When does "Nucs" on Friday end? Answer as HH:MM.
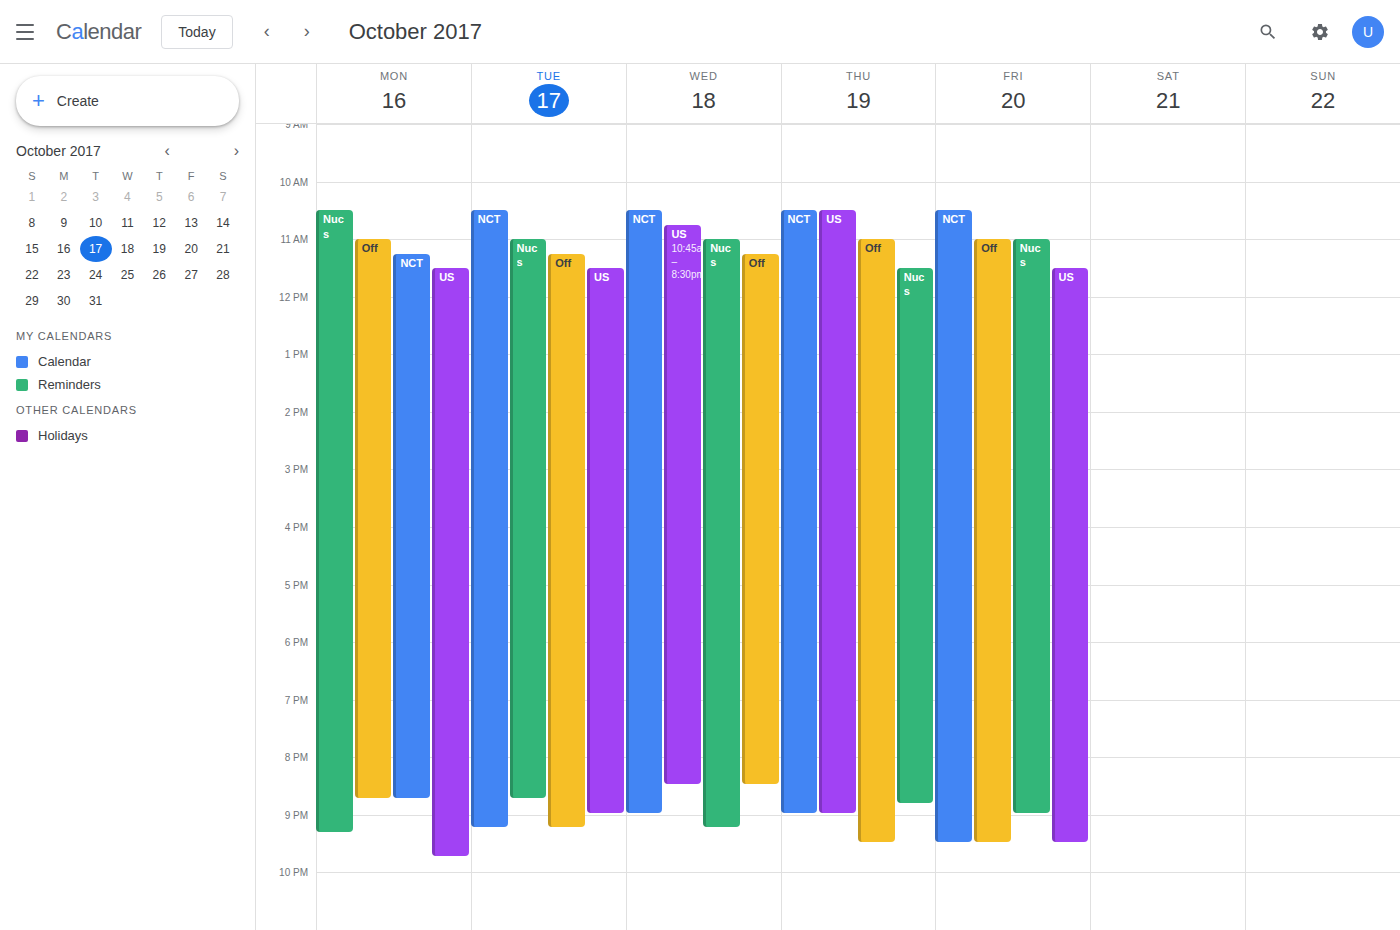
21:00